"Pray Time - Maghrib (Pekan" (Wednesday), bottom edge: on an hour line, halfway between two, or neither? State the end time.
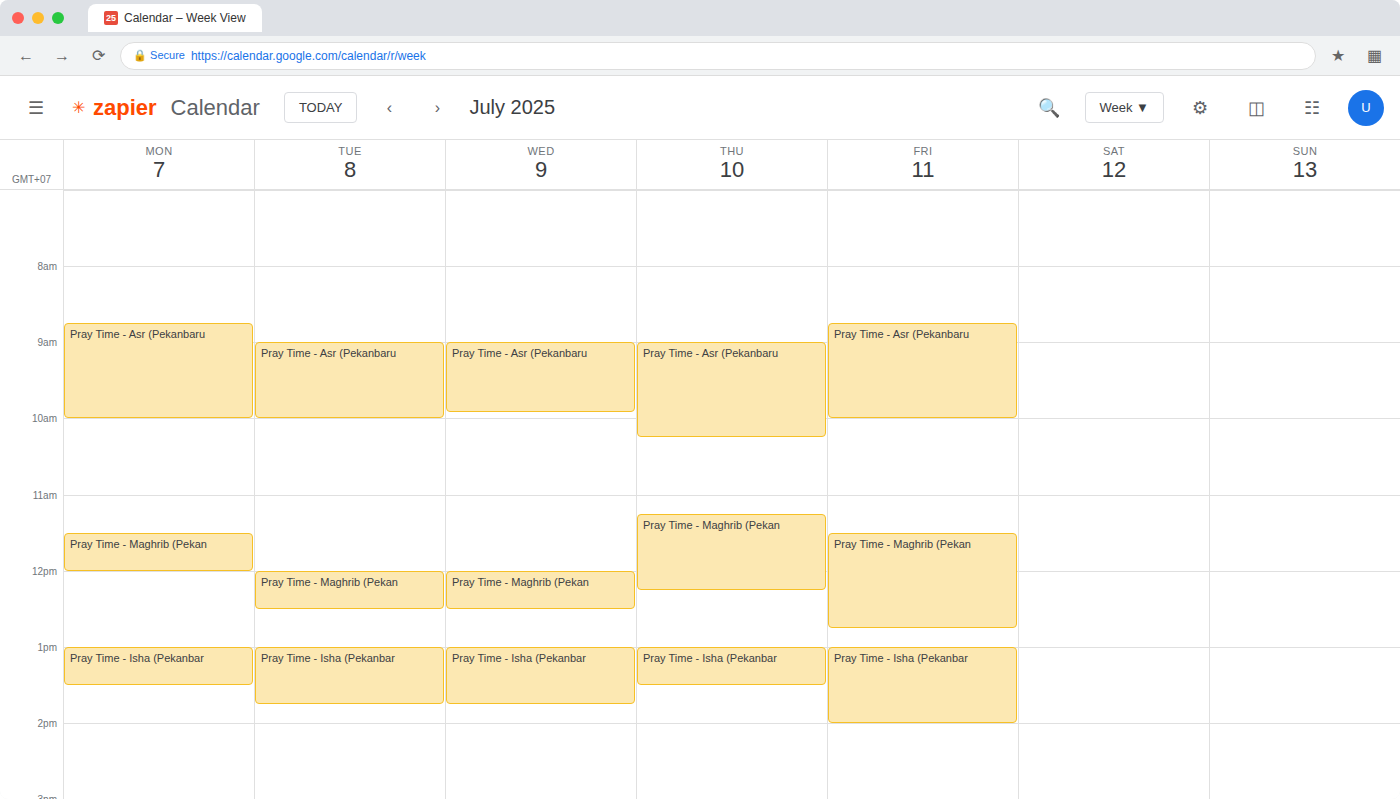
12:30 PM -- halfway between the 12 PM and 1 PM lines.